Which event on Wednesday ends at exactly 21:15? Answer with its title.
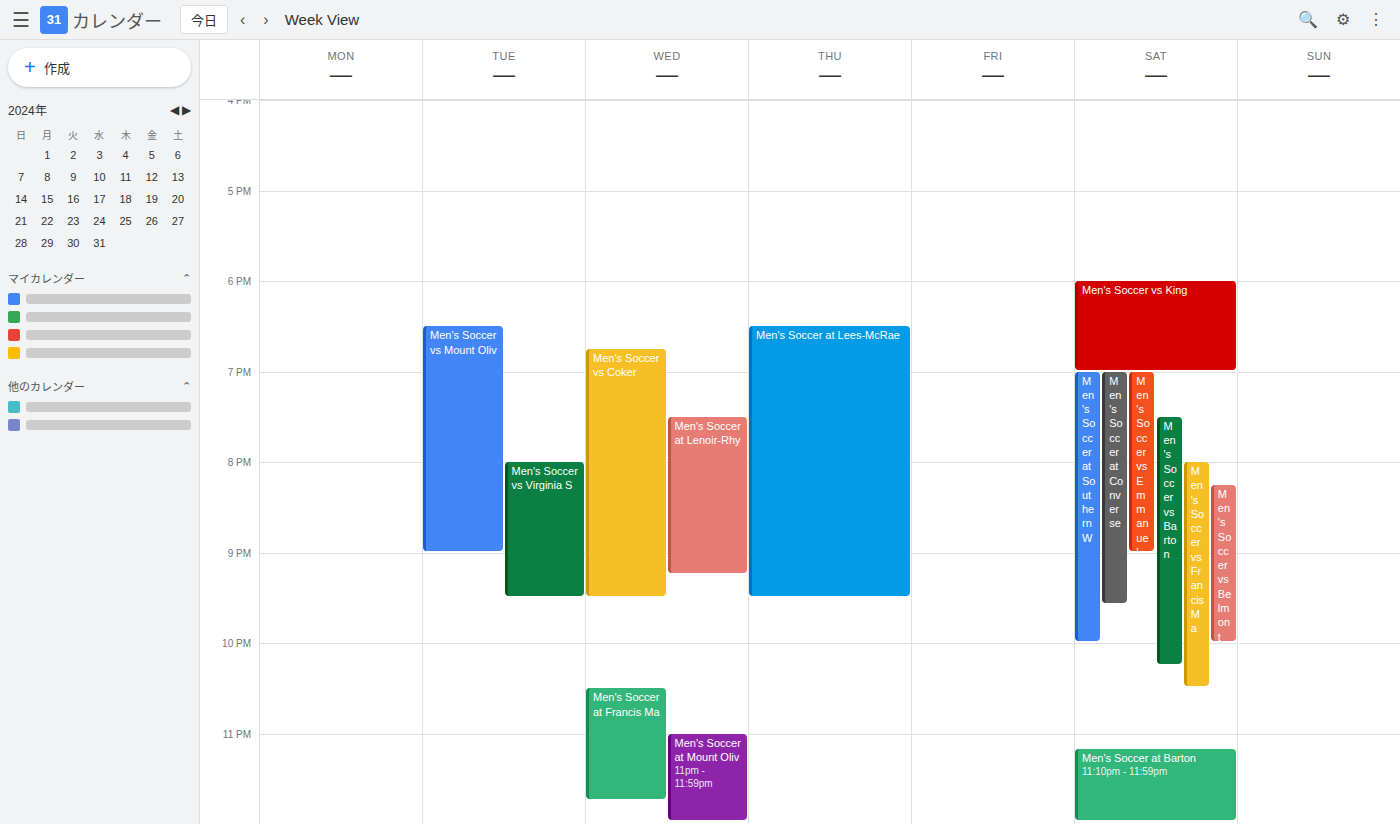
"Men's Soccer at Lenoir-Rhy"